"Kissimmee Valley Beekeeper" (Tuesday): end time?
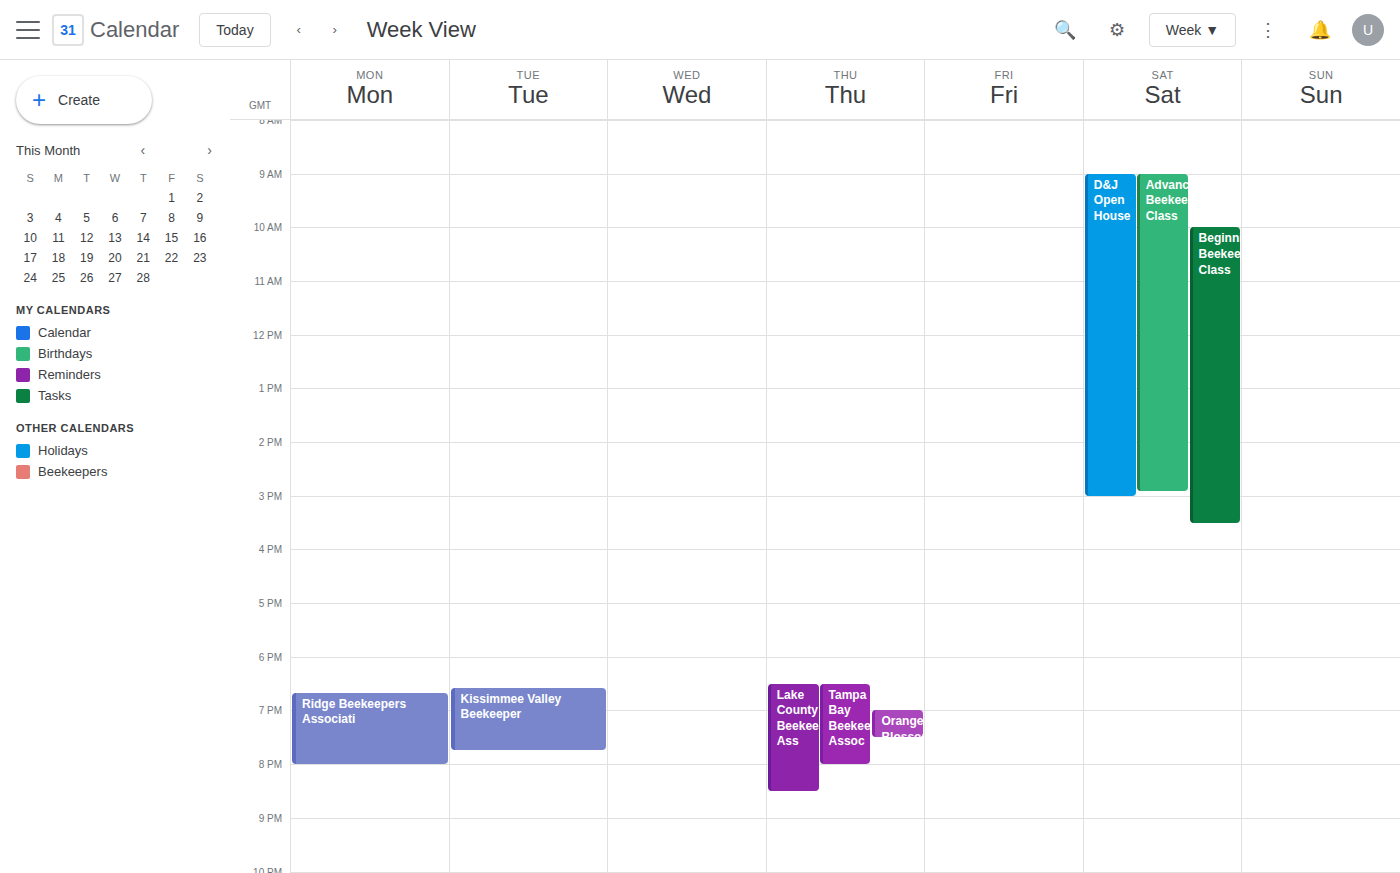
7:45 PM